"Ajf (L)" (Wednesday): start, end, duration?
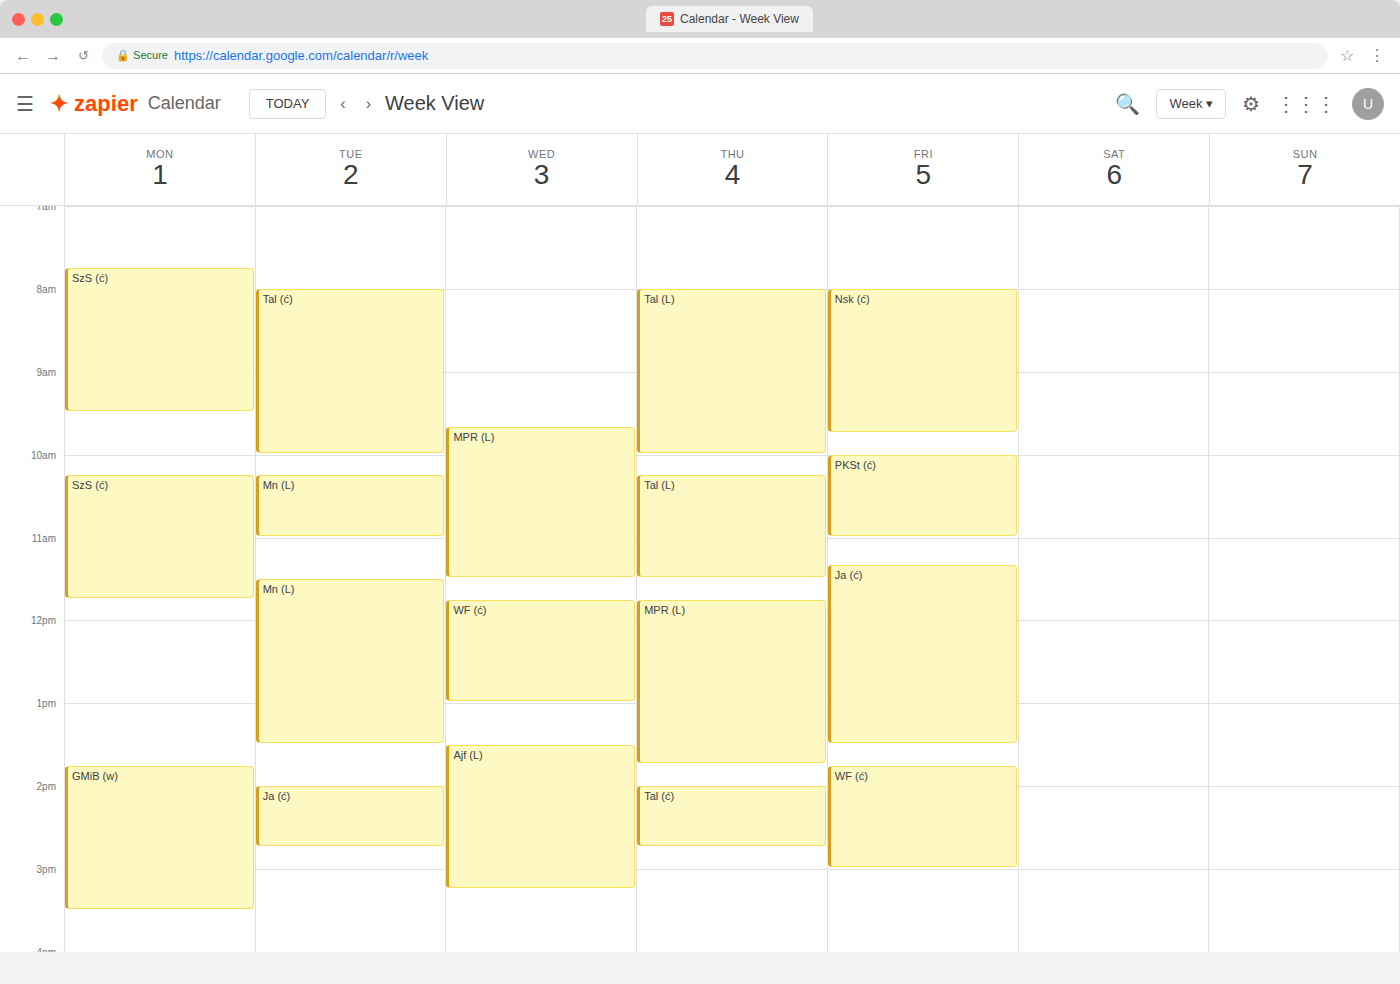
1:30 PM to 3:15 PM, 1 hour 45 minutes